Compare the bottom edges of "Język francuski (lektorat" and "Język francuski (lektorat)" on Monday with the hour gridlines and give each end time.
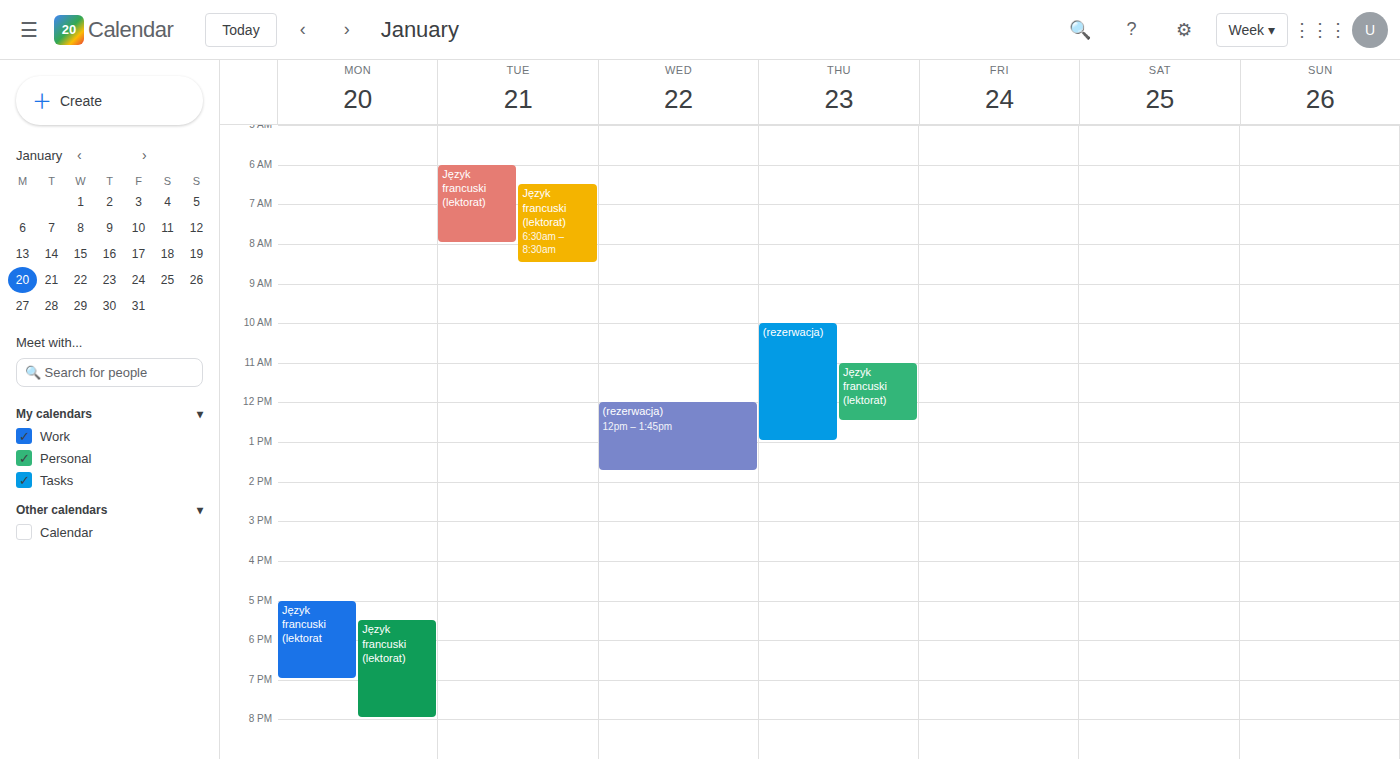
"Język francuski (lektorat": 7:00 PM, exactly on the 7 PM line. "Język francuski (lektorat)": 8:00 PM, exactly on the 8 PM line.